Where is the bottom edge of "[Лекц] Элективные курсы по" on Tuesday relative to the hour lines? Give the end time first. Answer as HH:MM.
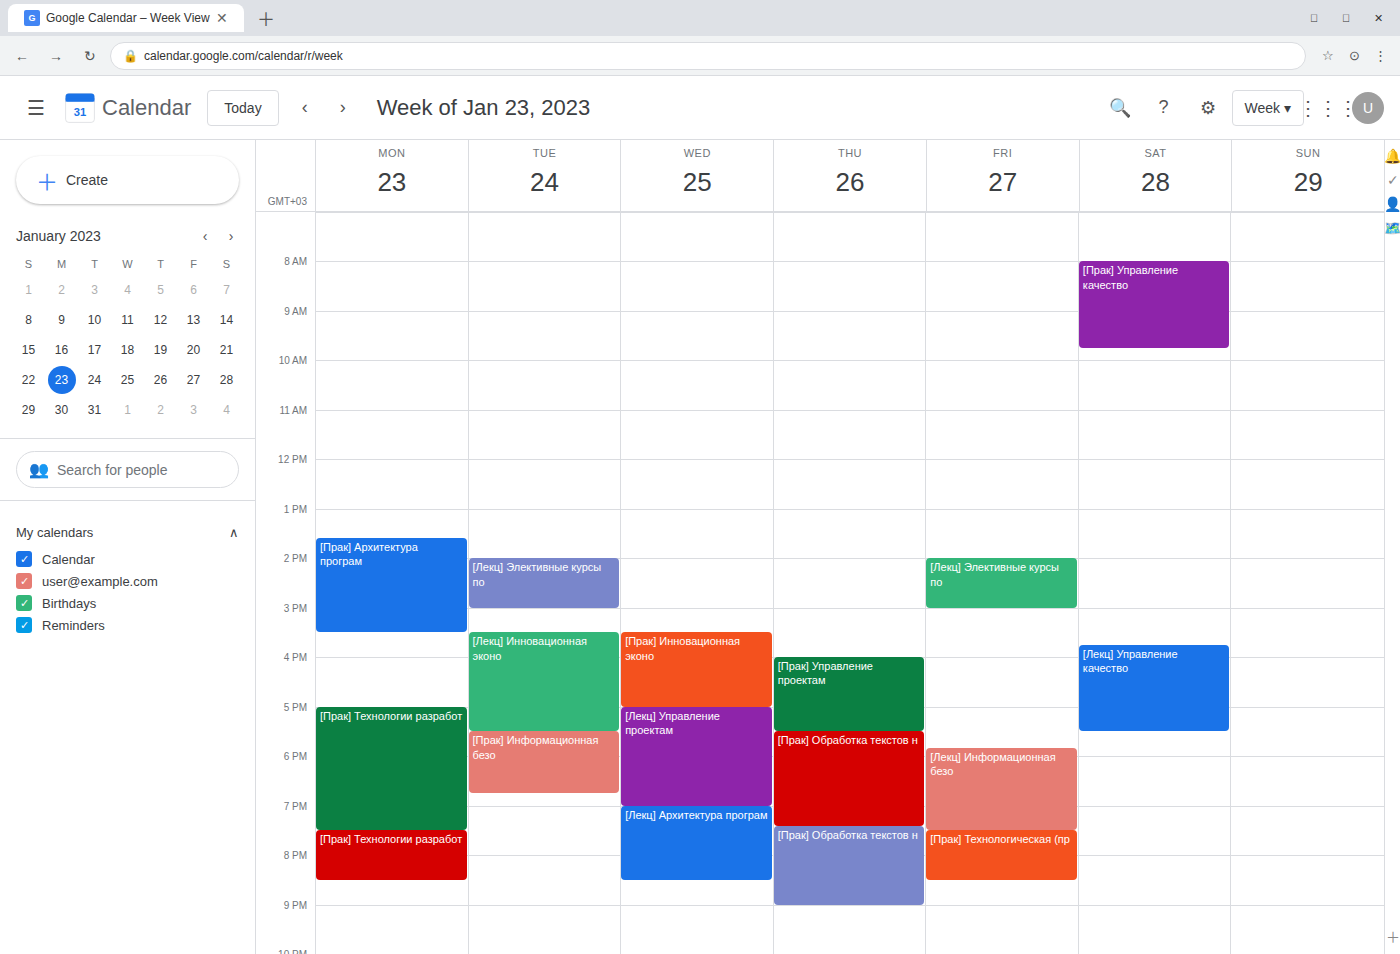
15:00 -- exactly on the 15:00 line.